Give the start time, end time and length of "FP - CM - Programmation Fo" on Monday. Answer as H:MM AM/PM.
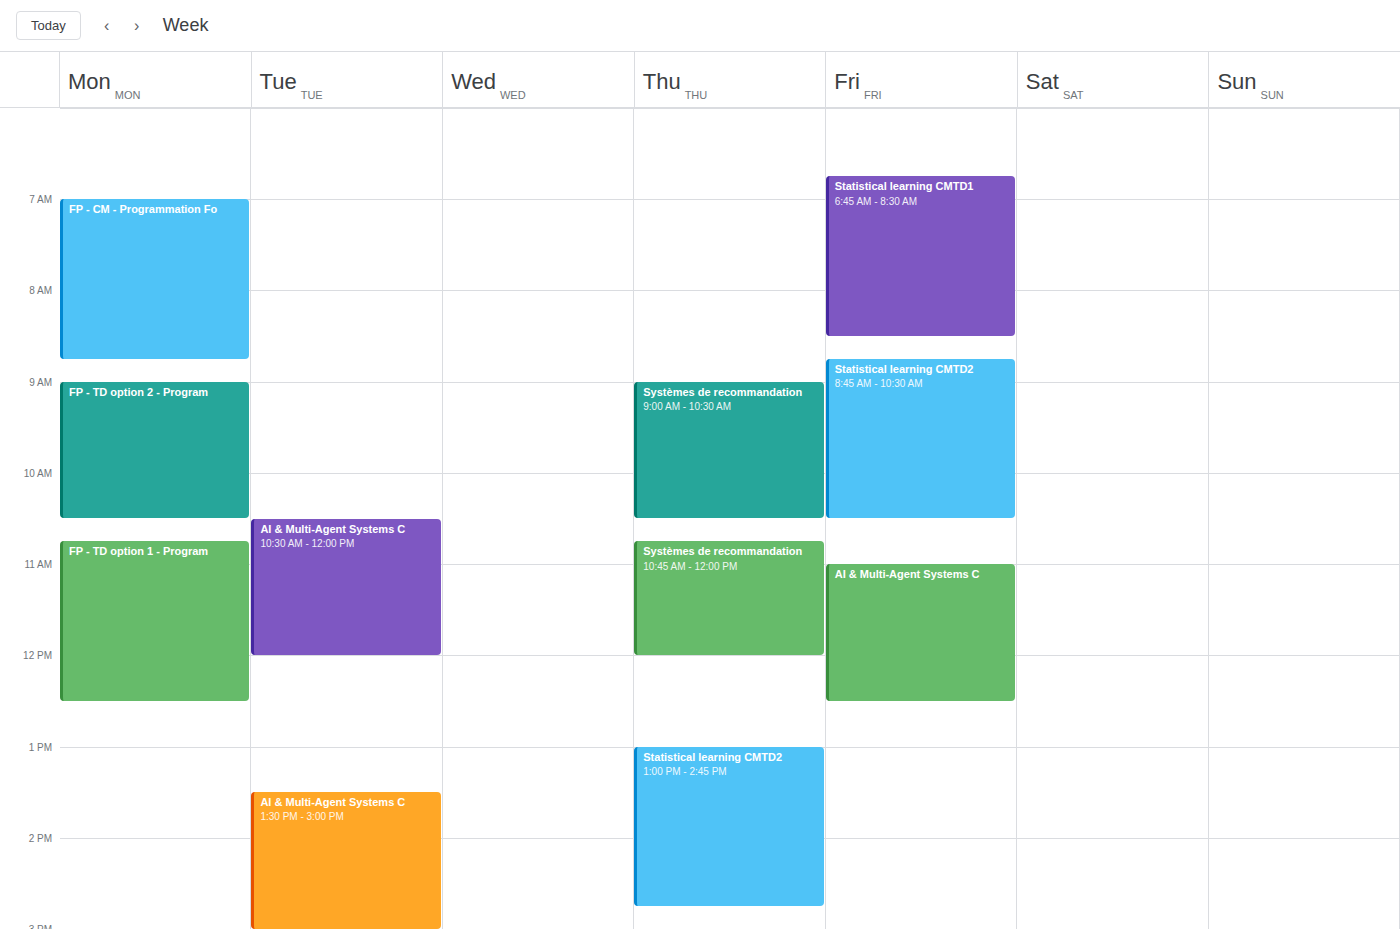
7:00 AM to 8:45 AM, 1 hour 45 minutes